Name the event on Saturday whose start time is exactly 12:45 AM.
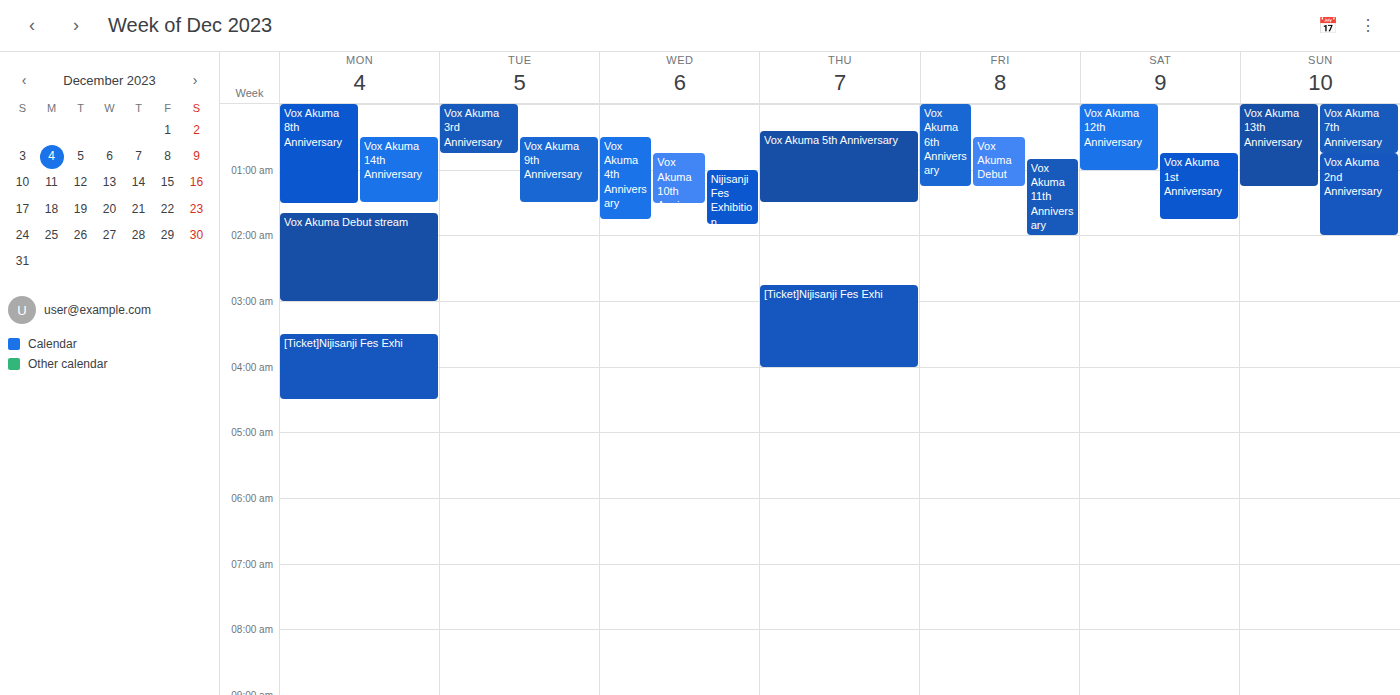
"Vox Akuma 1st Anniversary"